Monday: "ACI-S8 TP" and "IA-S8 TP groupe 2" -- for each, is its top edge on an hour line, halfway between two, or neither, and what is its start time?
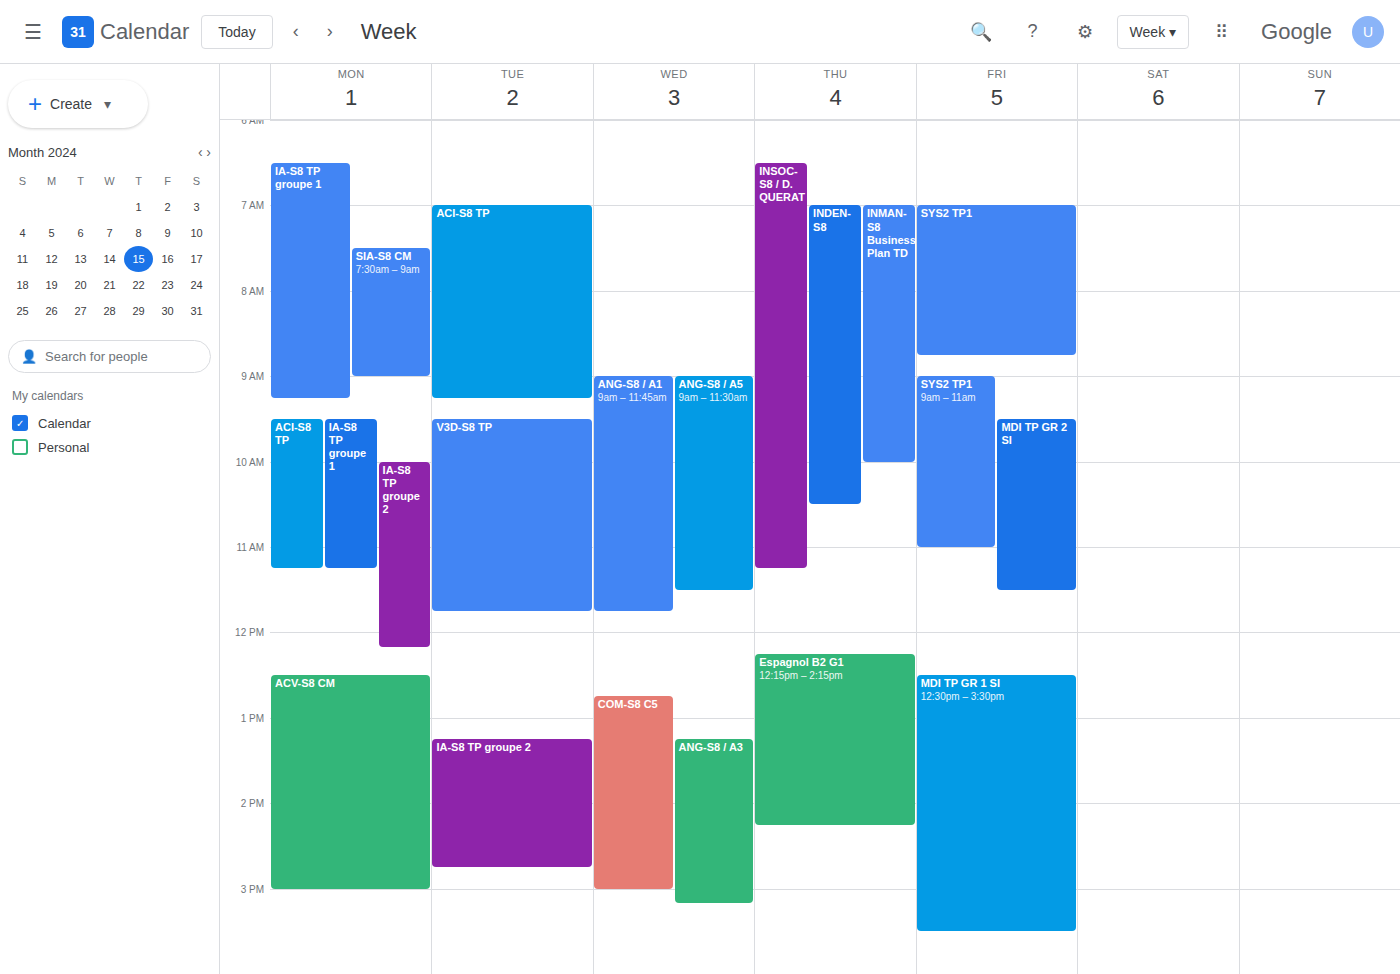
"ACI-S8 TP": 09:30, halfway between the 09:00 and 10:00 lines. "IA-S8 TP groupe 2": 10:00, exactly on the 10:00 line.